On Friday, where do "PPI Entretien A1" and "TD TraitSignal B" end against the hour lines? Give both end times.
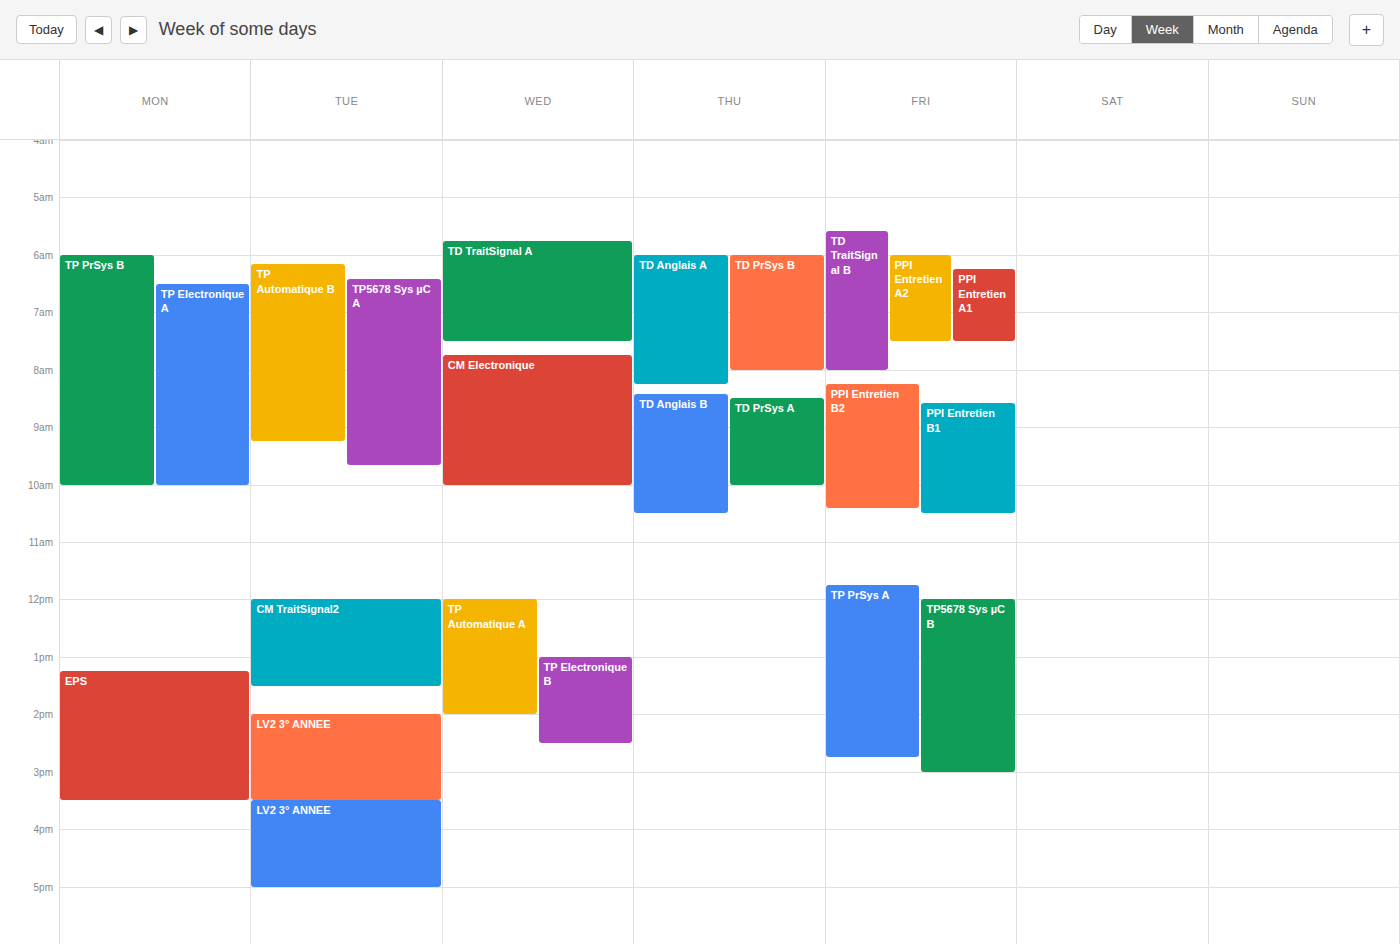
"PPI Entretien A1": 7:30 AM, halfway between the 7 AM and 8 AM lines. "TD TraitSignal B": 8:00 AM, exactly on the 8 AM line.